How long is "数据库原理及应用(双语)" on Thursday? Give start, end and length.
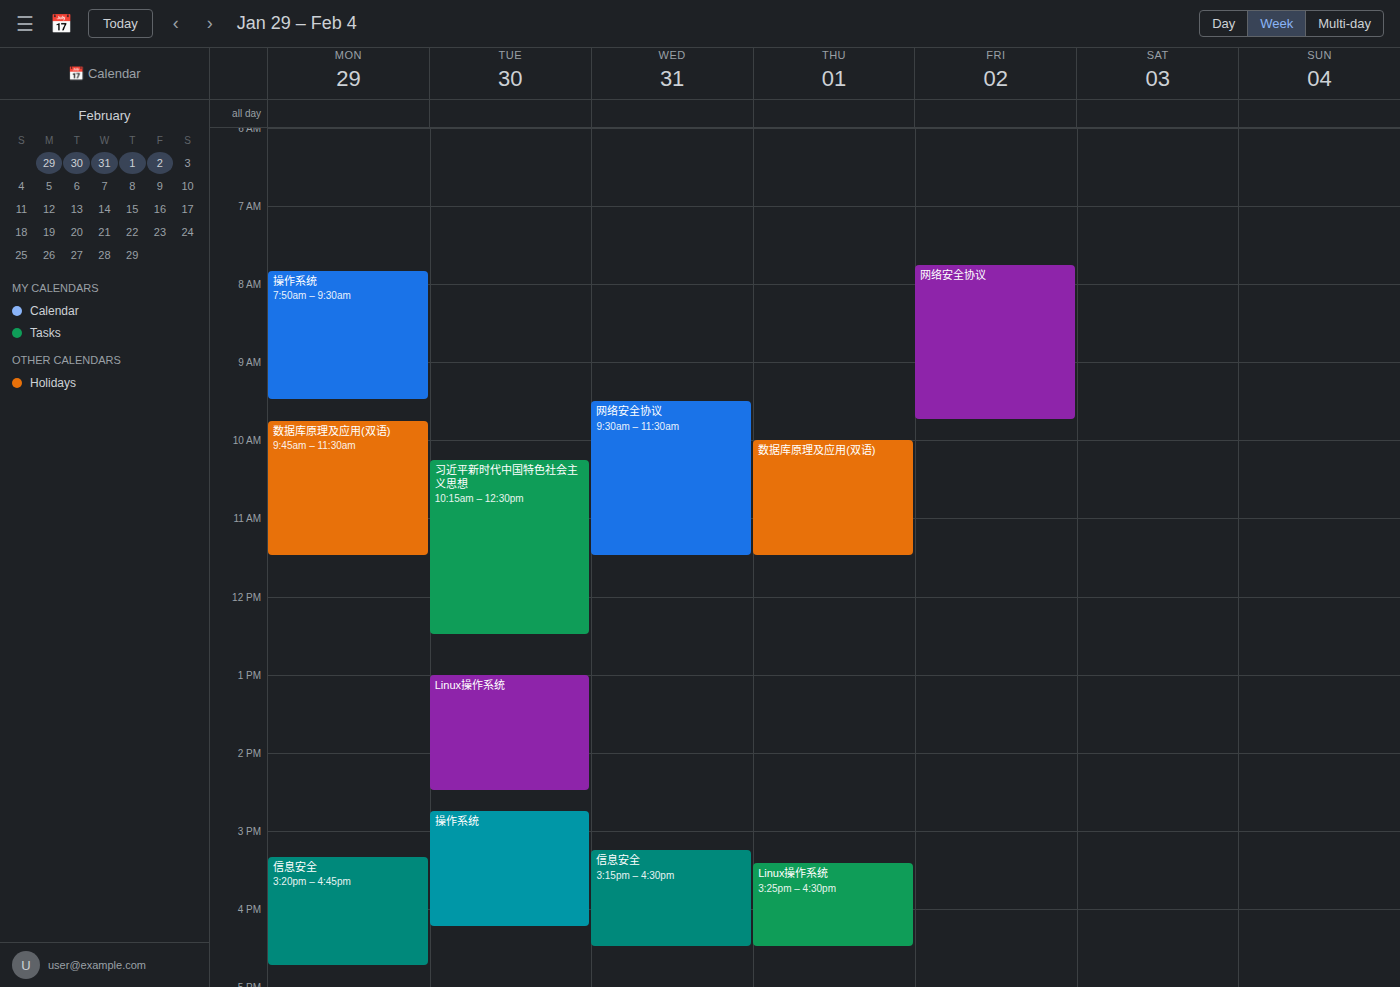
10:00 AM to 11:30 AM, 1 hour 30 minutes